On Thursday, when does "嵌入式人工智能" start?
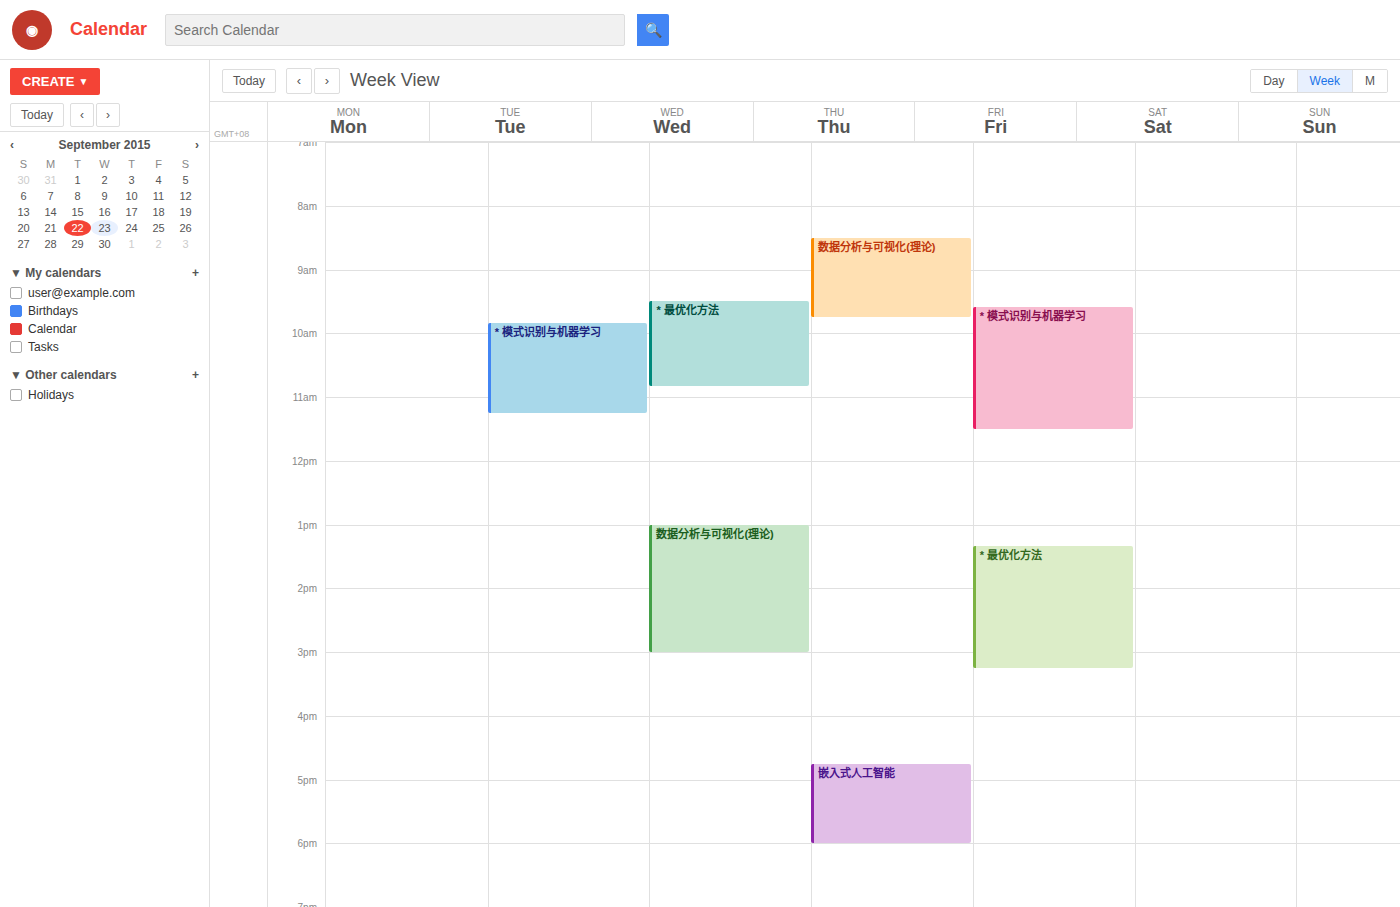
4:45 PM